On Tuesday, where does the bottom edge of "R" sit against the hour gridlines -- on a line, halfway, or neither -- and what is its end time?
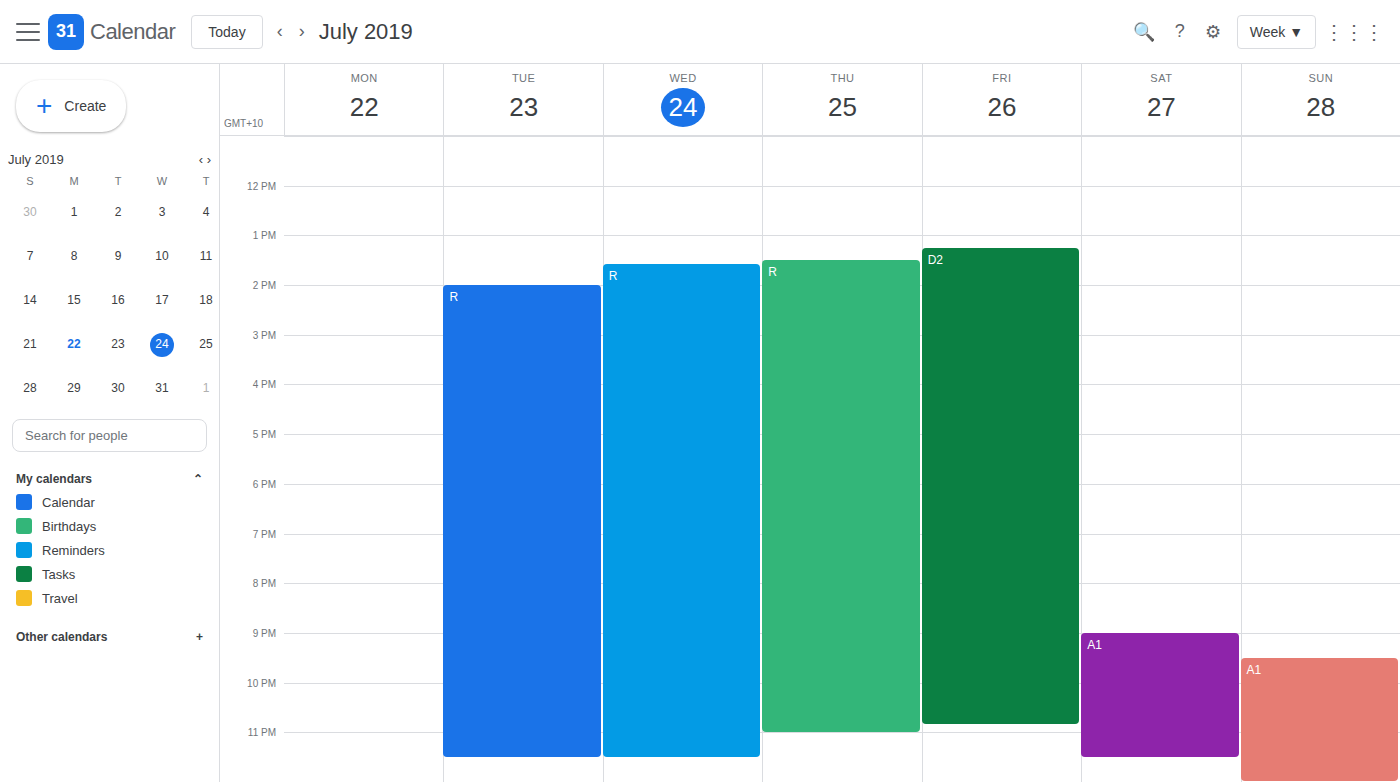
23:30 -- halfway between the 23:00 and 24:00 lines.